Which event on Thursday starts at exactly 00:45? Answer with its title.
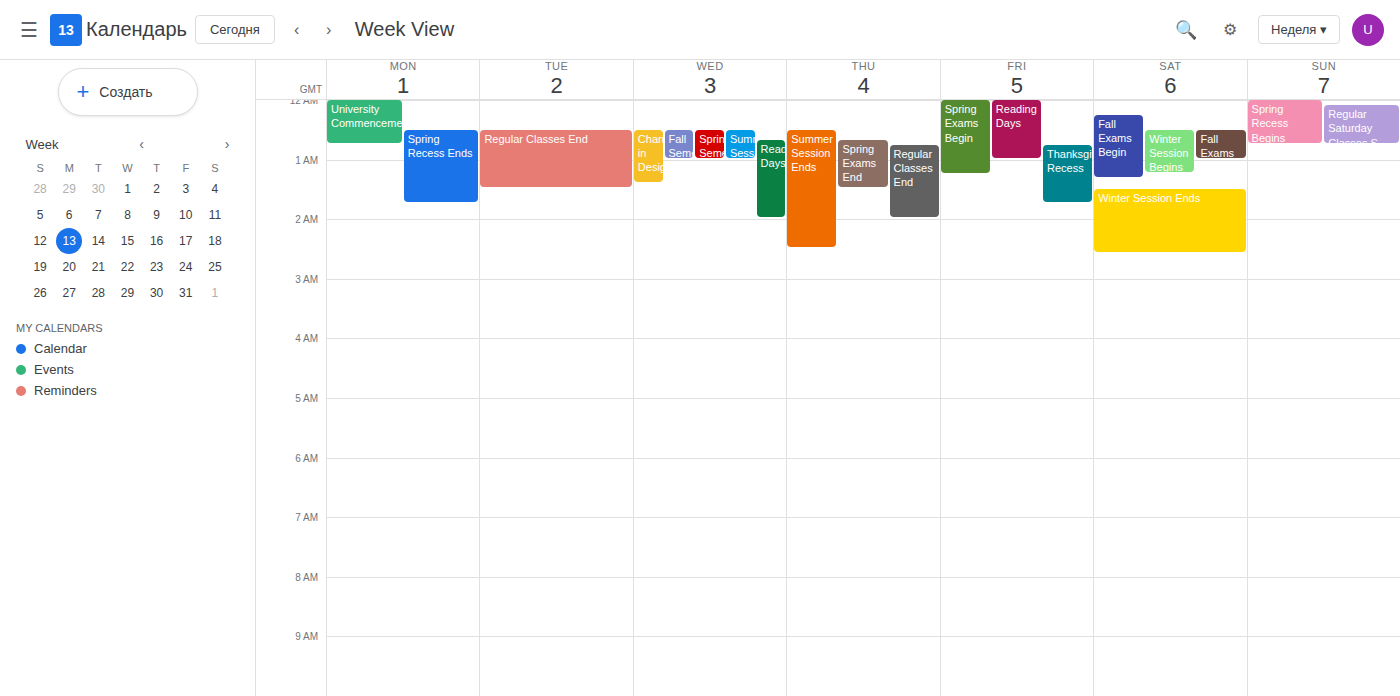
"Regular Classes End"